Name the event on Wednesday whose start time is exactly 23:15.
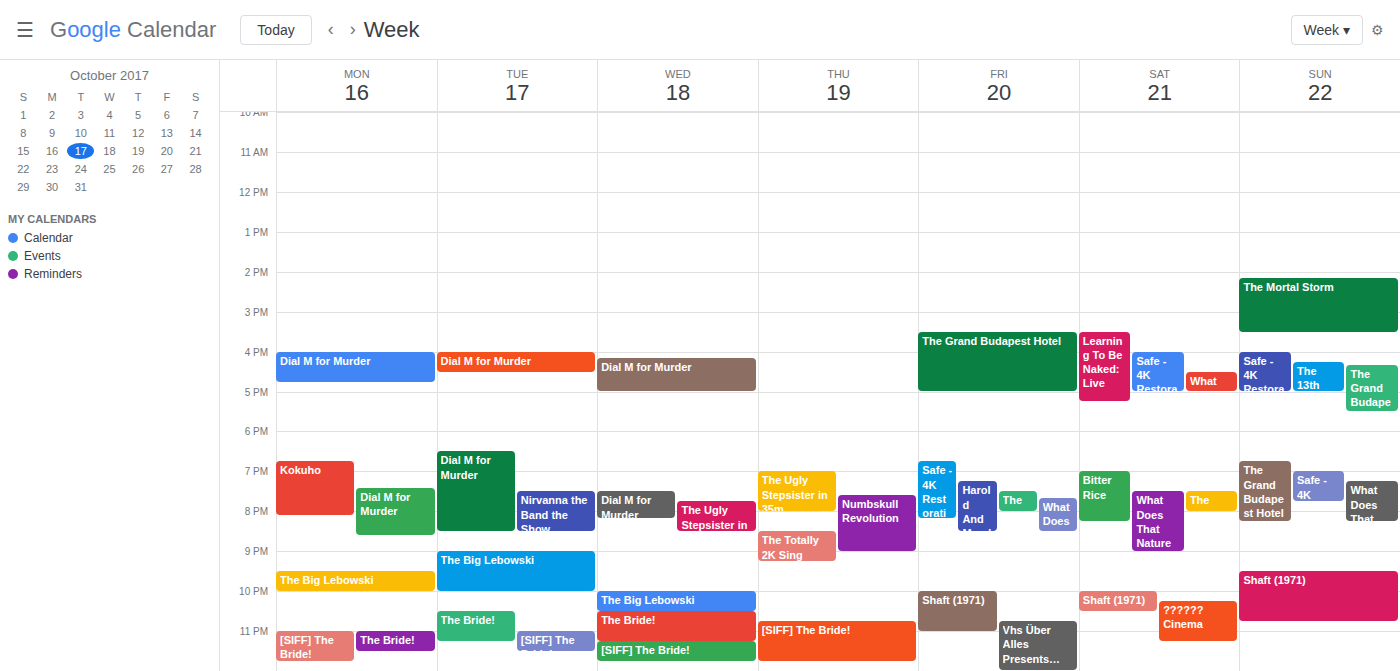
"[SIFF] The Bride!"